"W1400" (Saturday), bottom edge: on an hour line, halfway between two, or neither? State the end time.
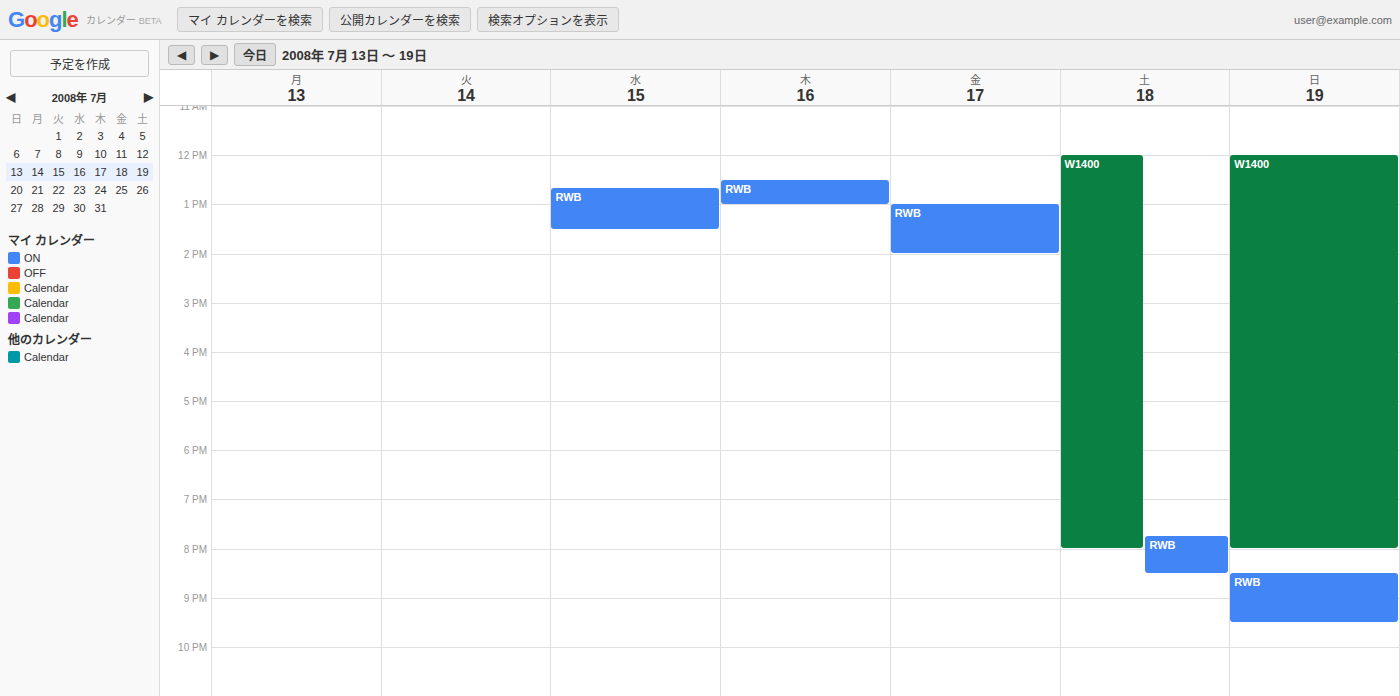
20:00 -- exactly on the 20:00 line.